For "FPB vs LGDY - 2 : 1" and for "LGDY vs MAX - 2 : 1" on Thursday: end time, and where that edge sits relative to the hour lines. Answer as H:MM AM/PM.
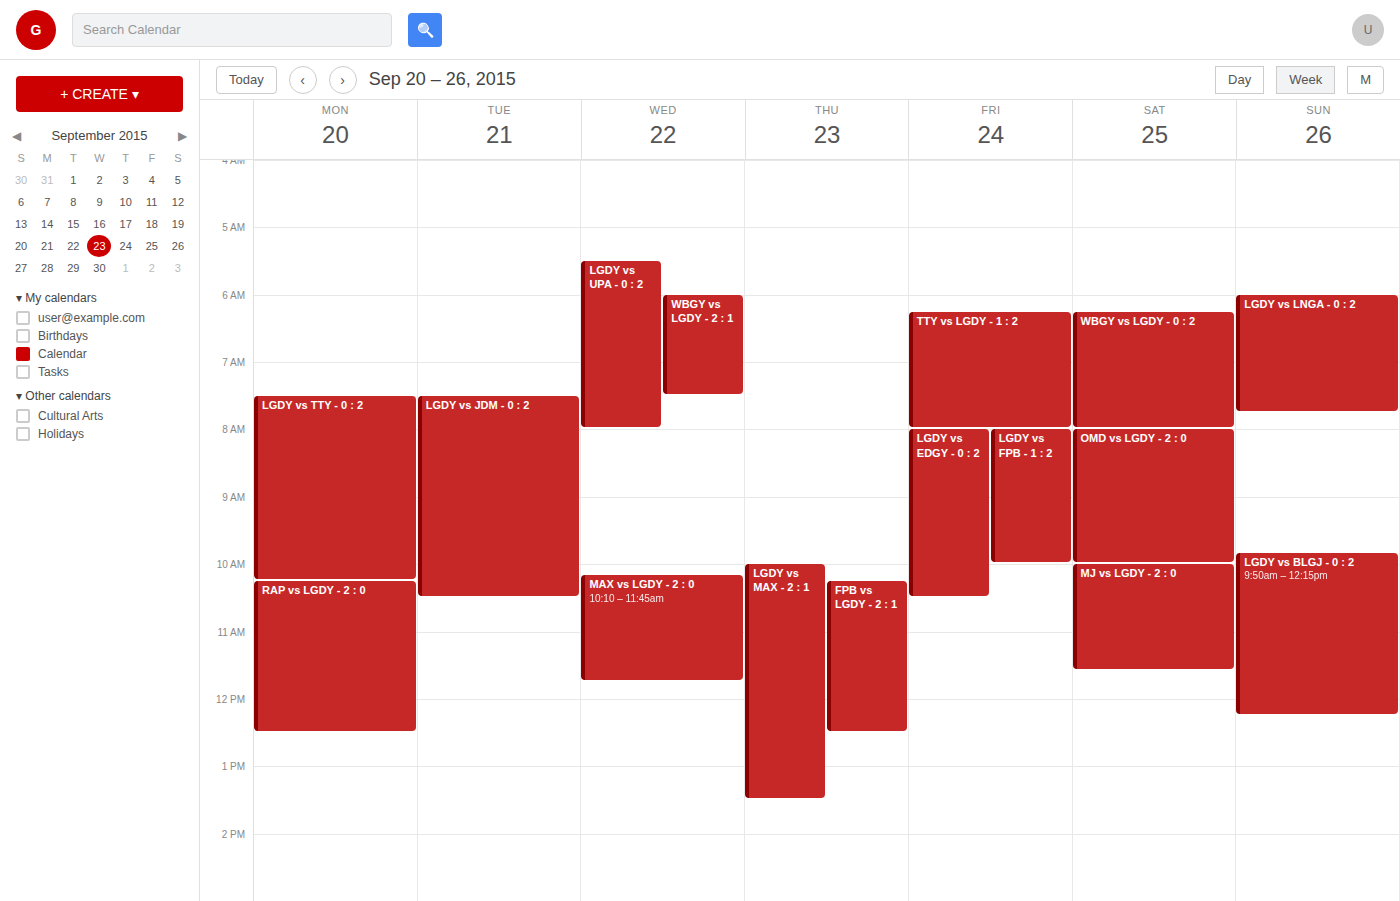
"FPB vs LGDY - 2 : 1": 12:30 PM, halfway between the 12 PM and 1 PM lines. "LGDY vs MAX - 2 : 1": 1:30 PM, halfway between the 1 PM and 2 PM lines.